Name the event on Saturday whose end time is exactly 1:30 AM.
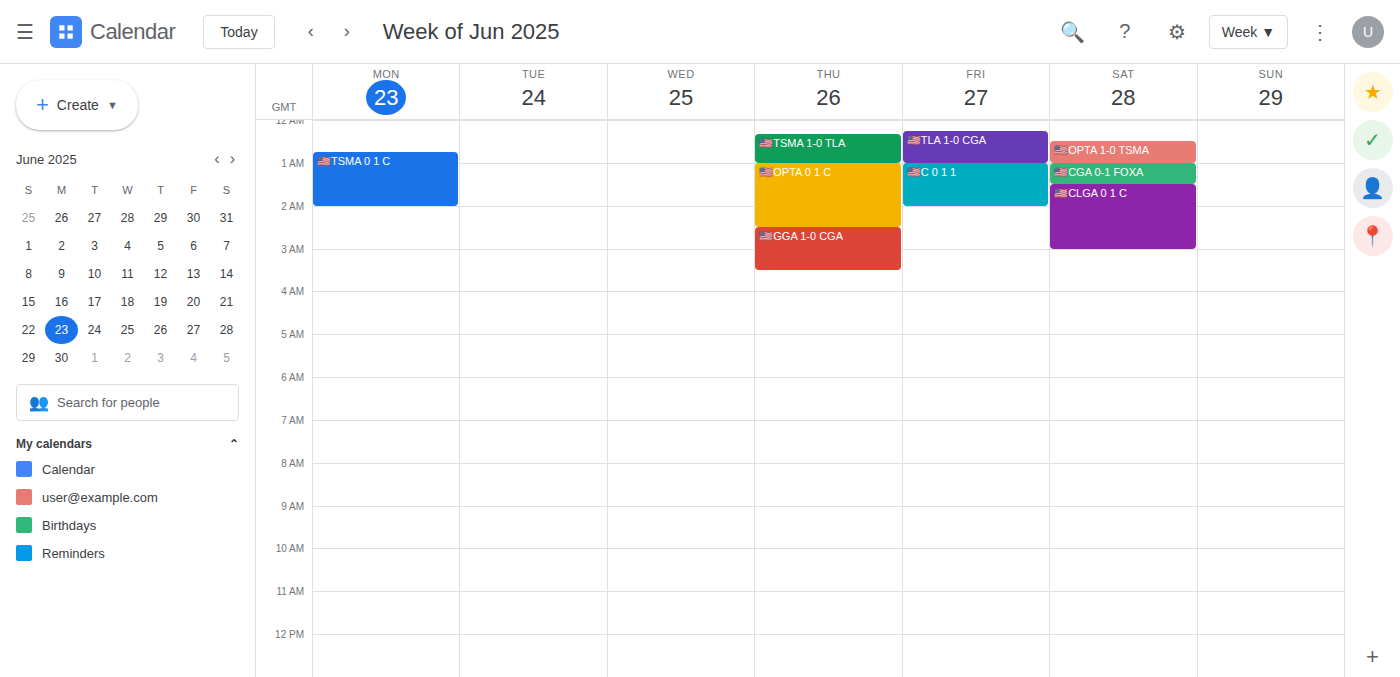
"🇺🇸CGA 0-1 FOXA"